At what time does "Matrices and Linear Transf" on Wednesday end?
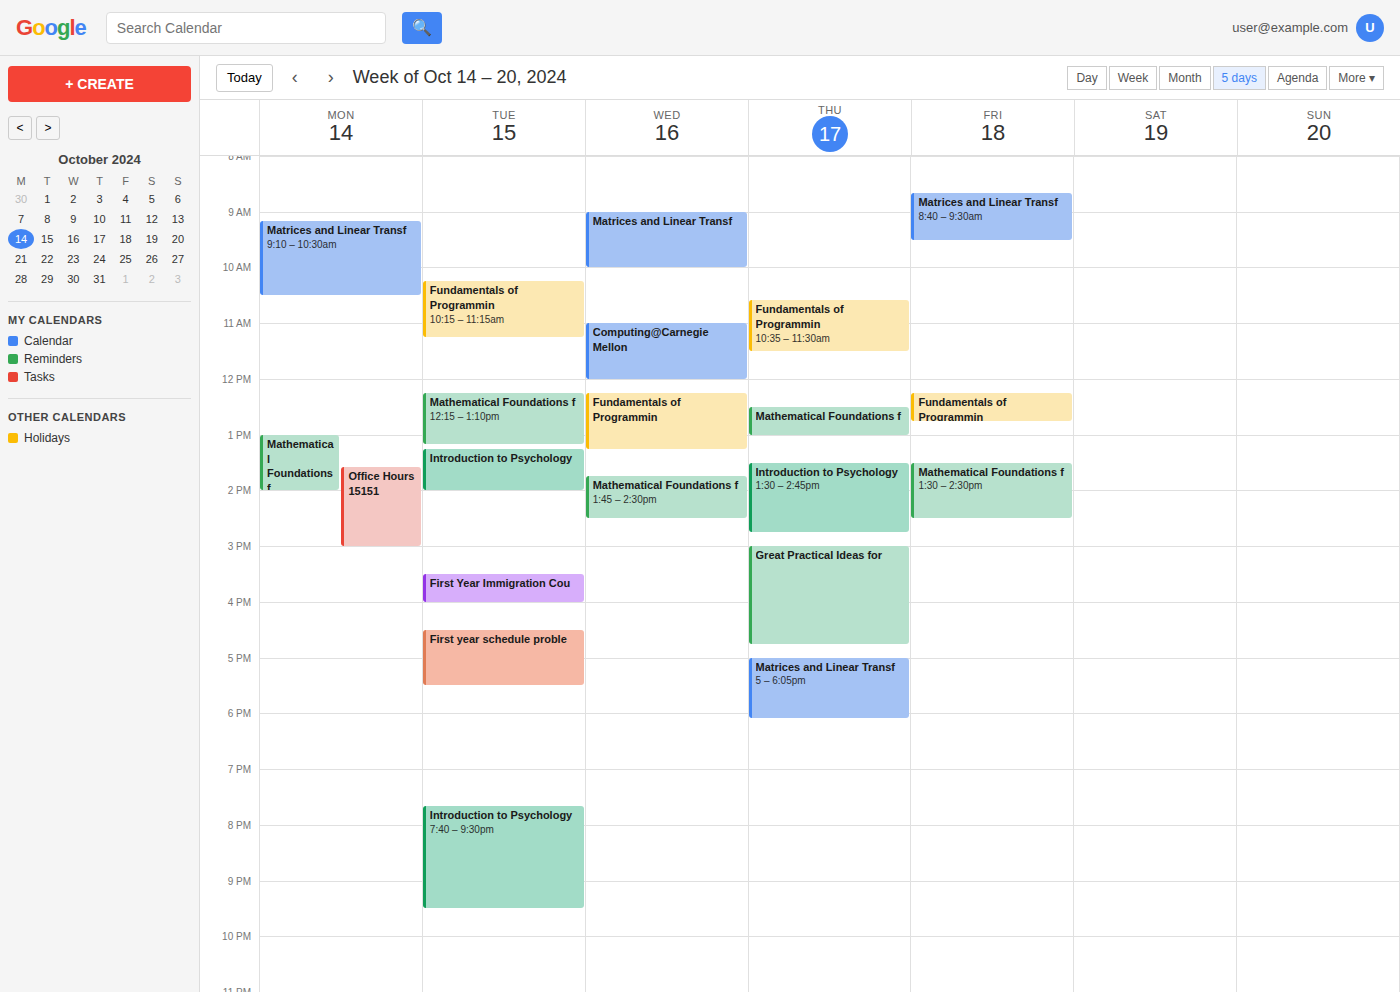
10:00 AM